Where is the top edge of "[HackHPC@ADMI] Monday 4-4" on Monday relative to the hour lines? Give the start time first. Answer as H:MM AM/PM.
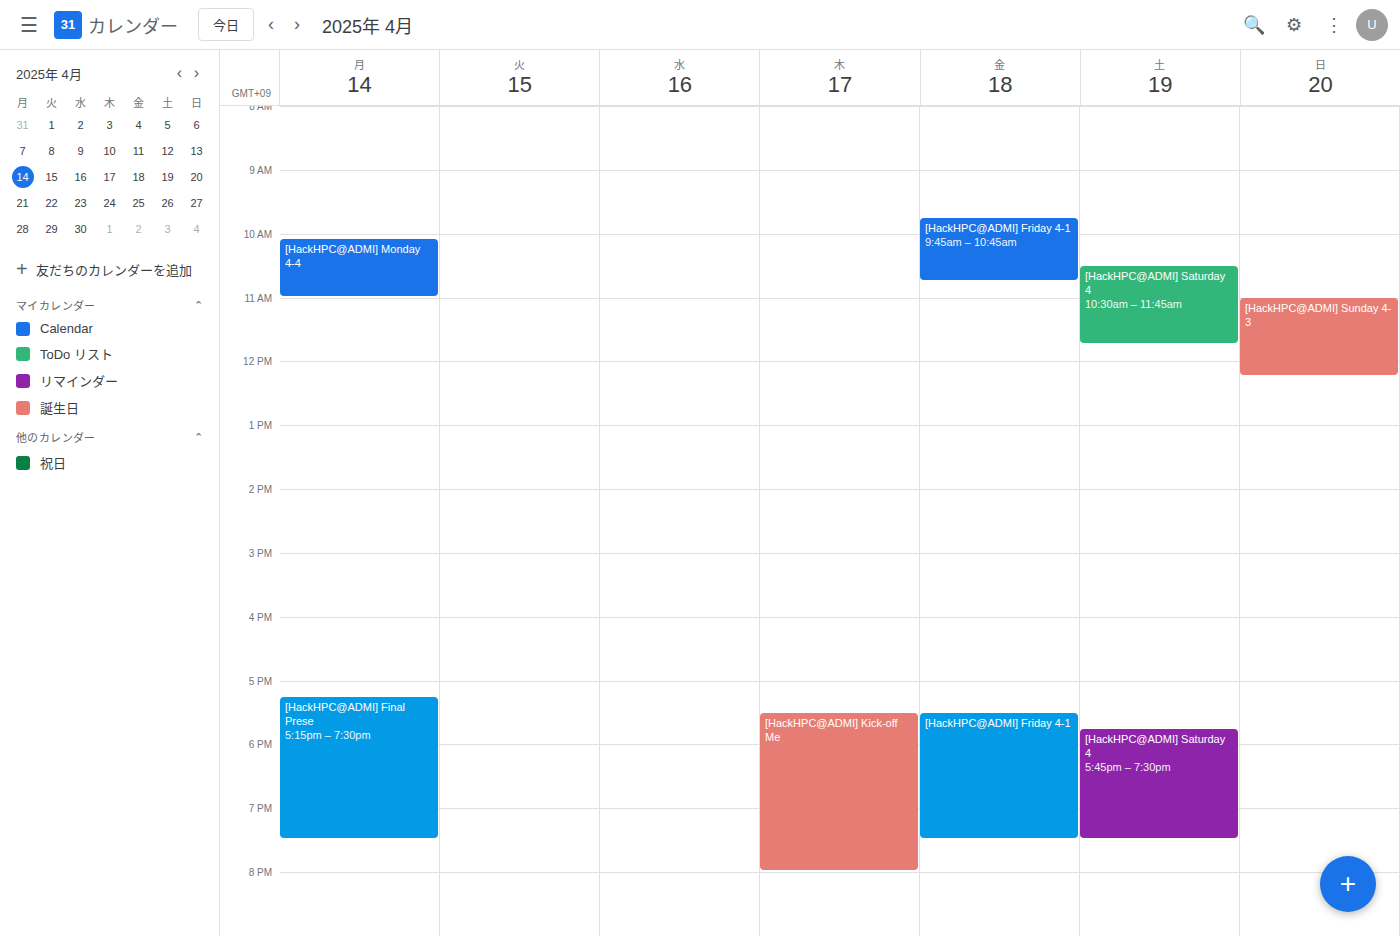
10:05 AM -- neither: 5 minutes below the 10 AM line and 55 minutes above the 11 AM line.